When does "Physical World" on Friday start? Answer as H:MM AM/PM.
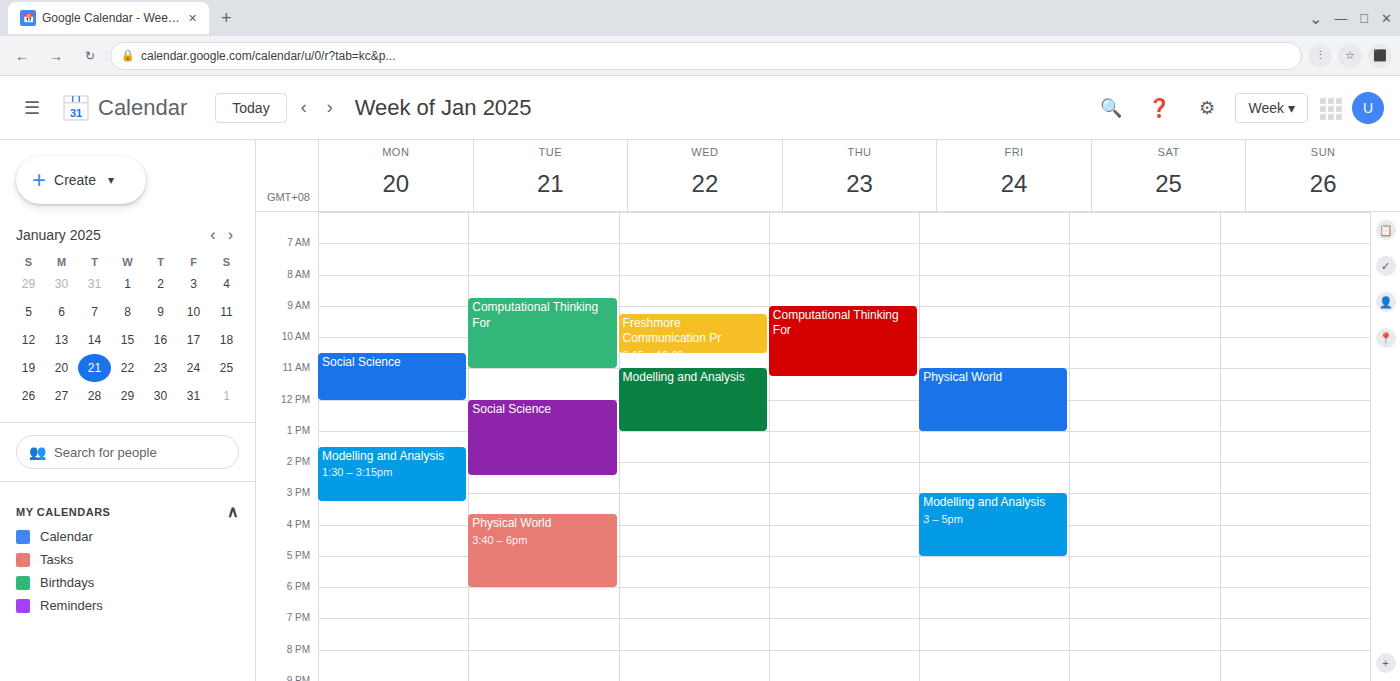
11:00 AM